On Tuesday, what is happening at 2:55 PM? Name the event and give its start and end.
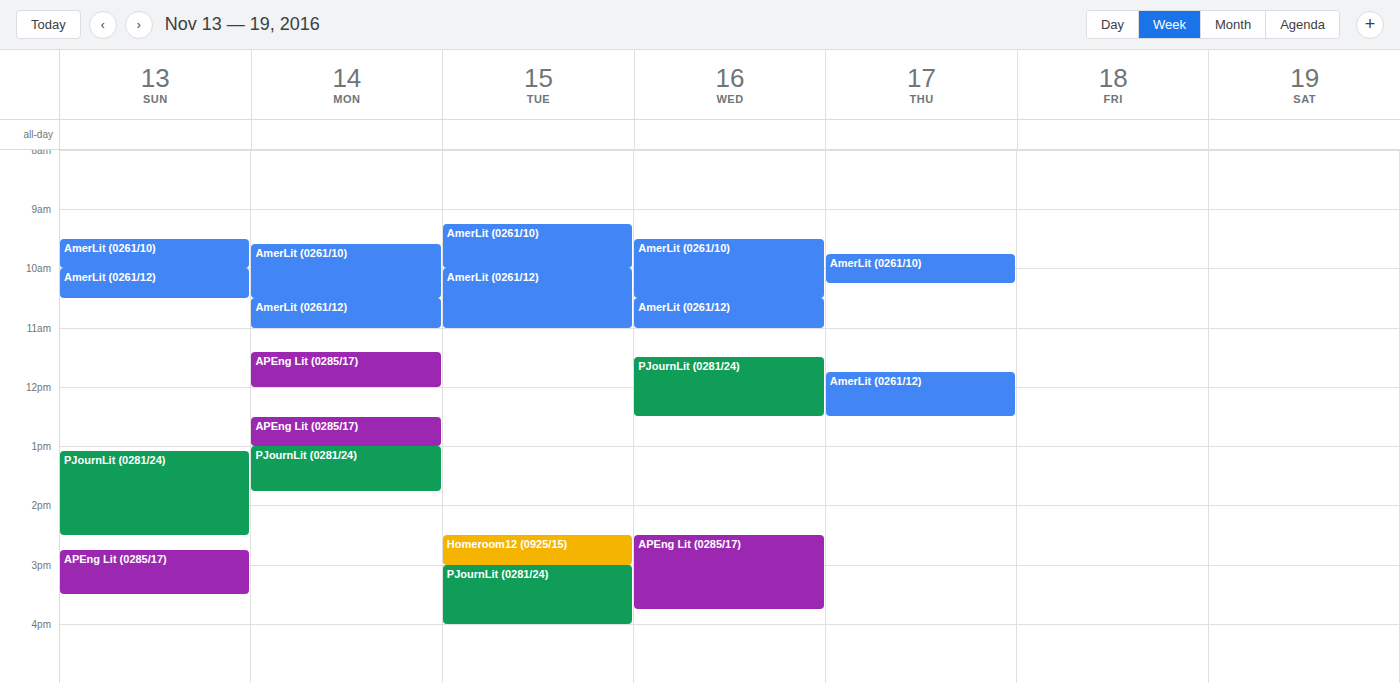
"Homeroom12 (0925/15)", 2:30 PM to 3:00 PM